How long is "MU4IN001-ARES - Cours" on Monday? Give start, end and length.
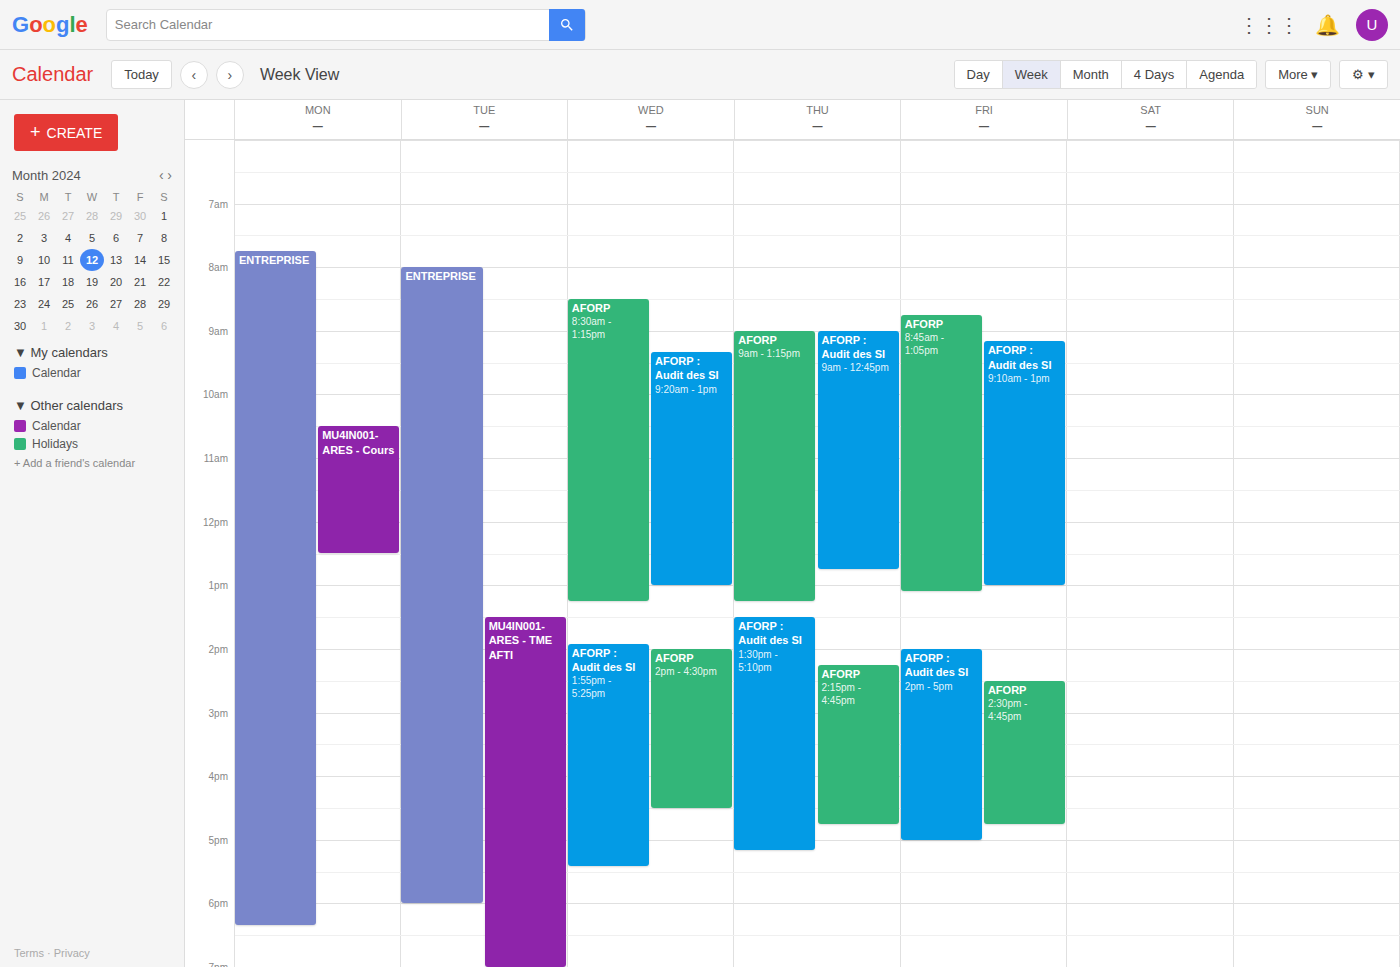
10:30 AM to 12:30 PM, 2 hours